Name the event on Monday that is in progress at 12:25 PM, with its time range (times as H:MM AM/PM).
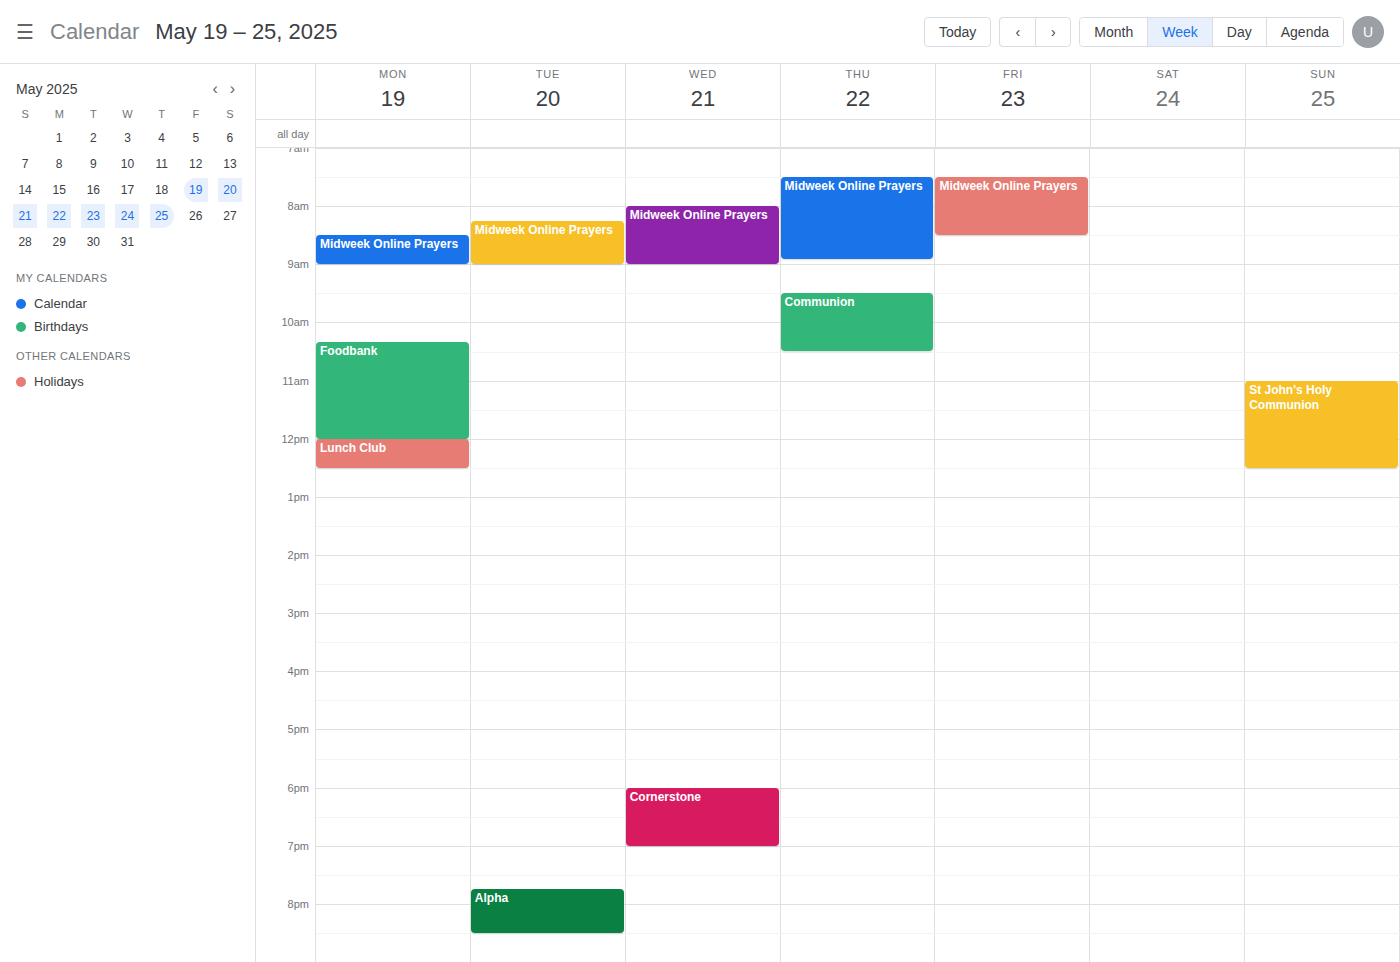
"Lunch Club", 12:00 PM to 12:30 PM